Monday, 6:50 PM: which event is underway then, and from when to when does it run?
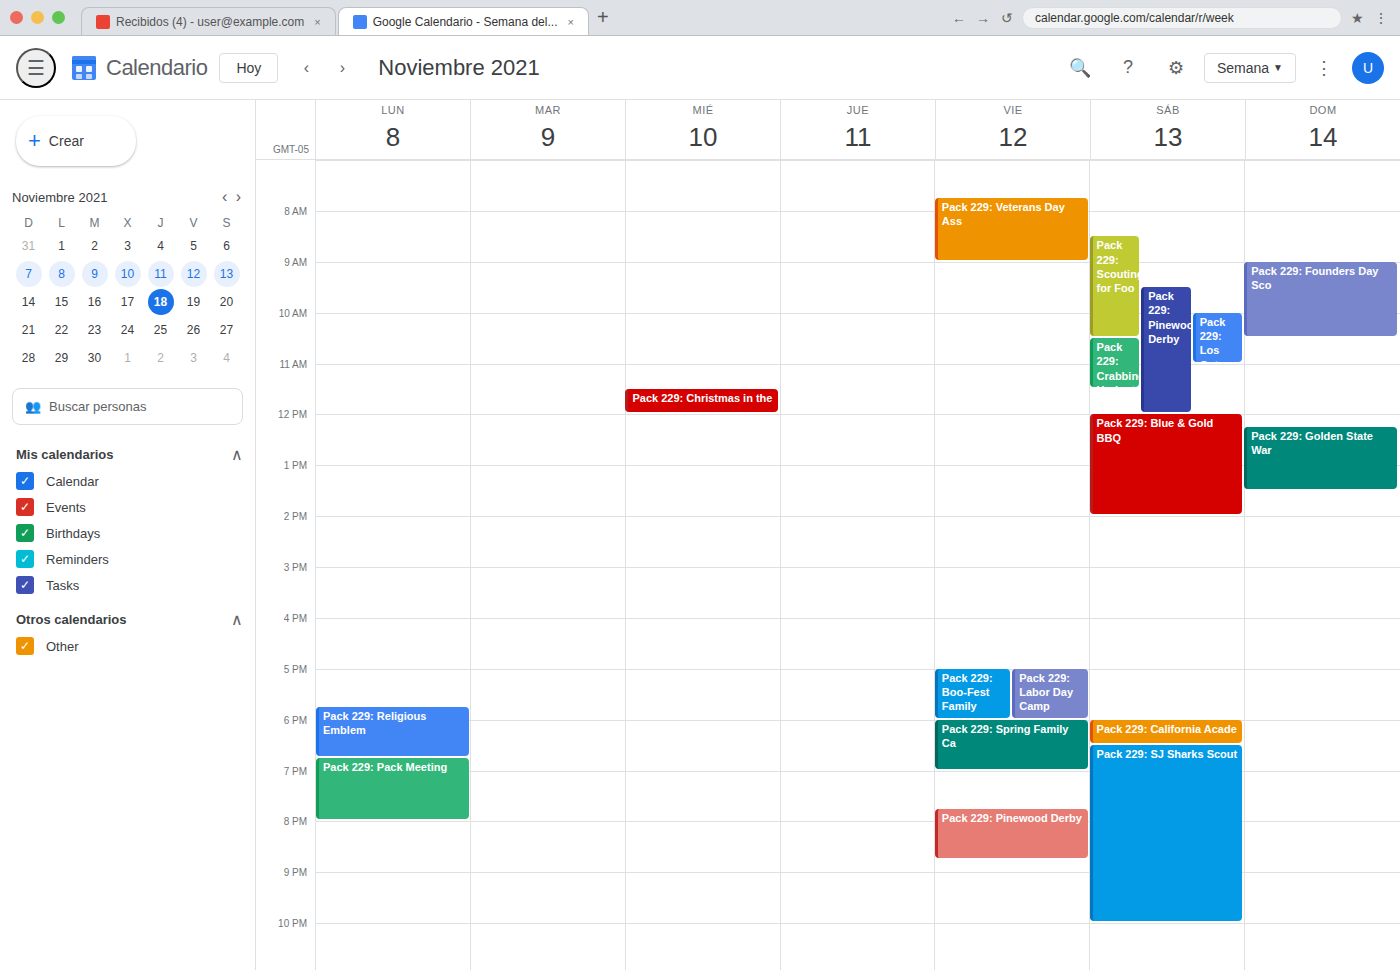
"Pack 229: Pack Meeting", 6:45 PM to 8:00 PM